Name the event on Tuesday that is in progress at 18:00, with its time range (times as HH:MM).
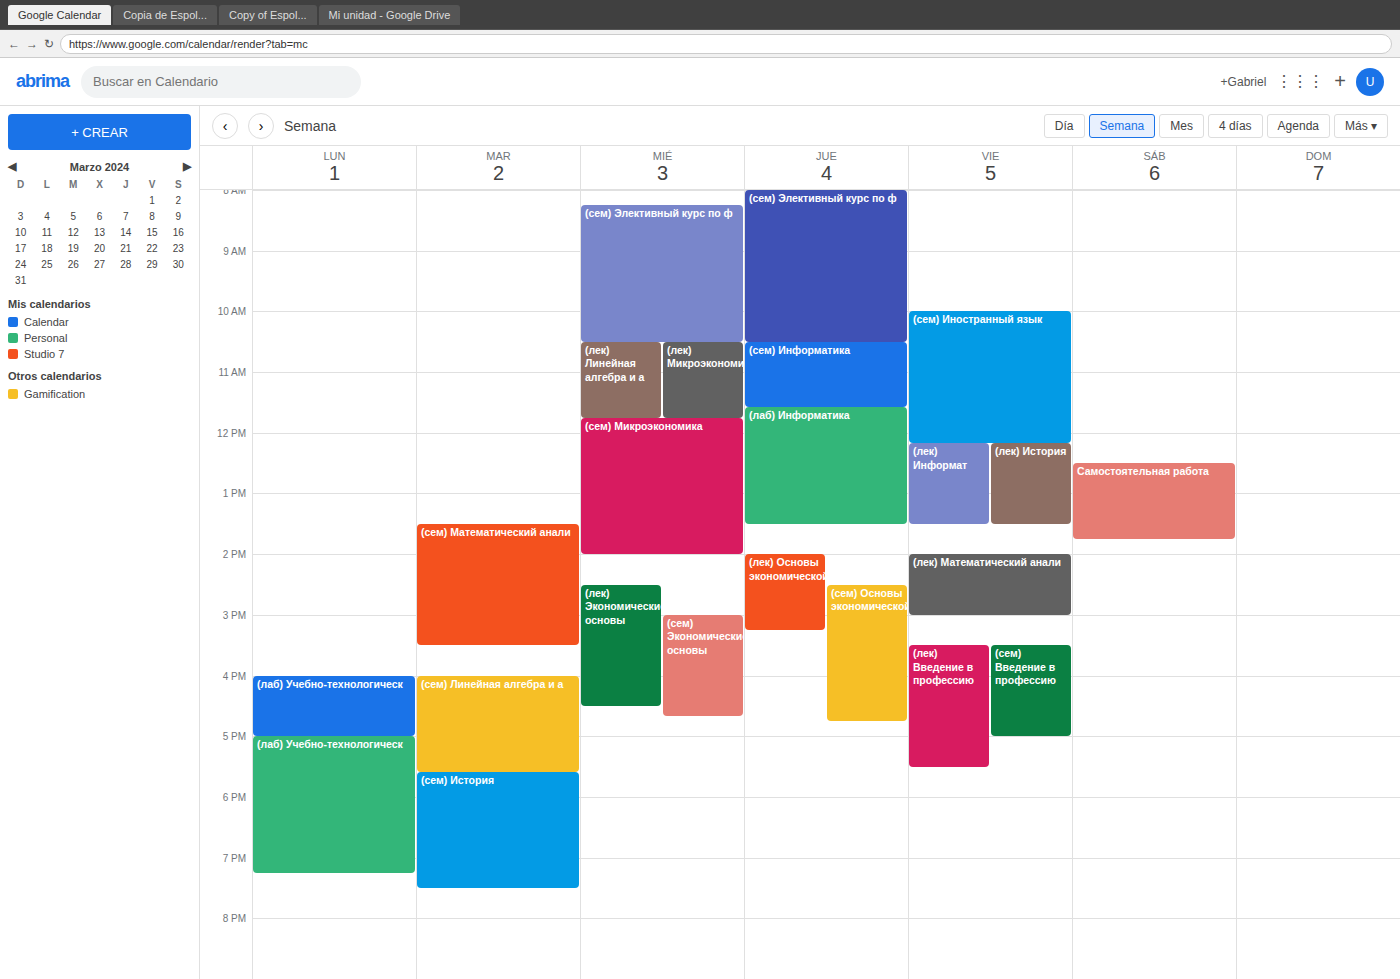
"(сем) История", 17:35 to 19:30